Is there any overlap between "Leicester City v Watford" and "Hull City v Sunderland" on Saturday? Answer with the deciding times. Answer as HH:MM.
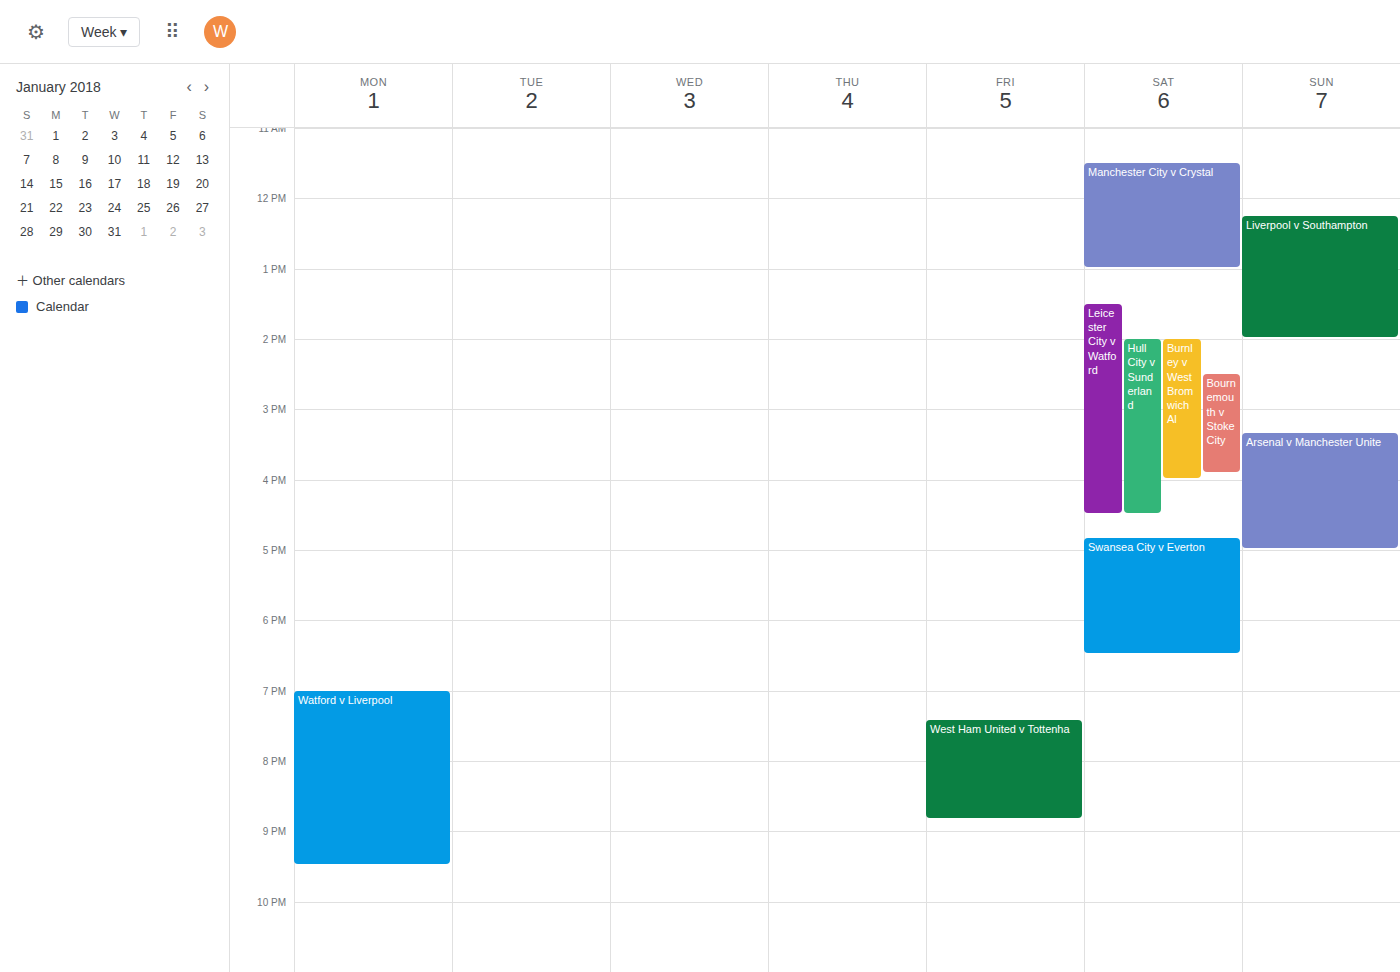
"Hull City v Sunderland" runs 14:00 to 16:30, inside "Leicester City v Watford" -- they overlap.